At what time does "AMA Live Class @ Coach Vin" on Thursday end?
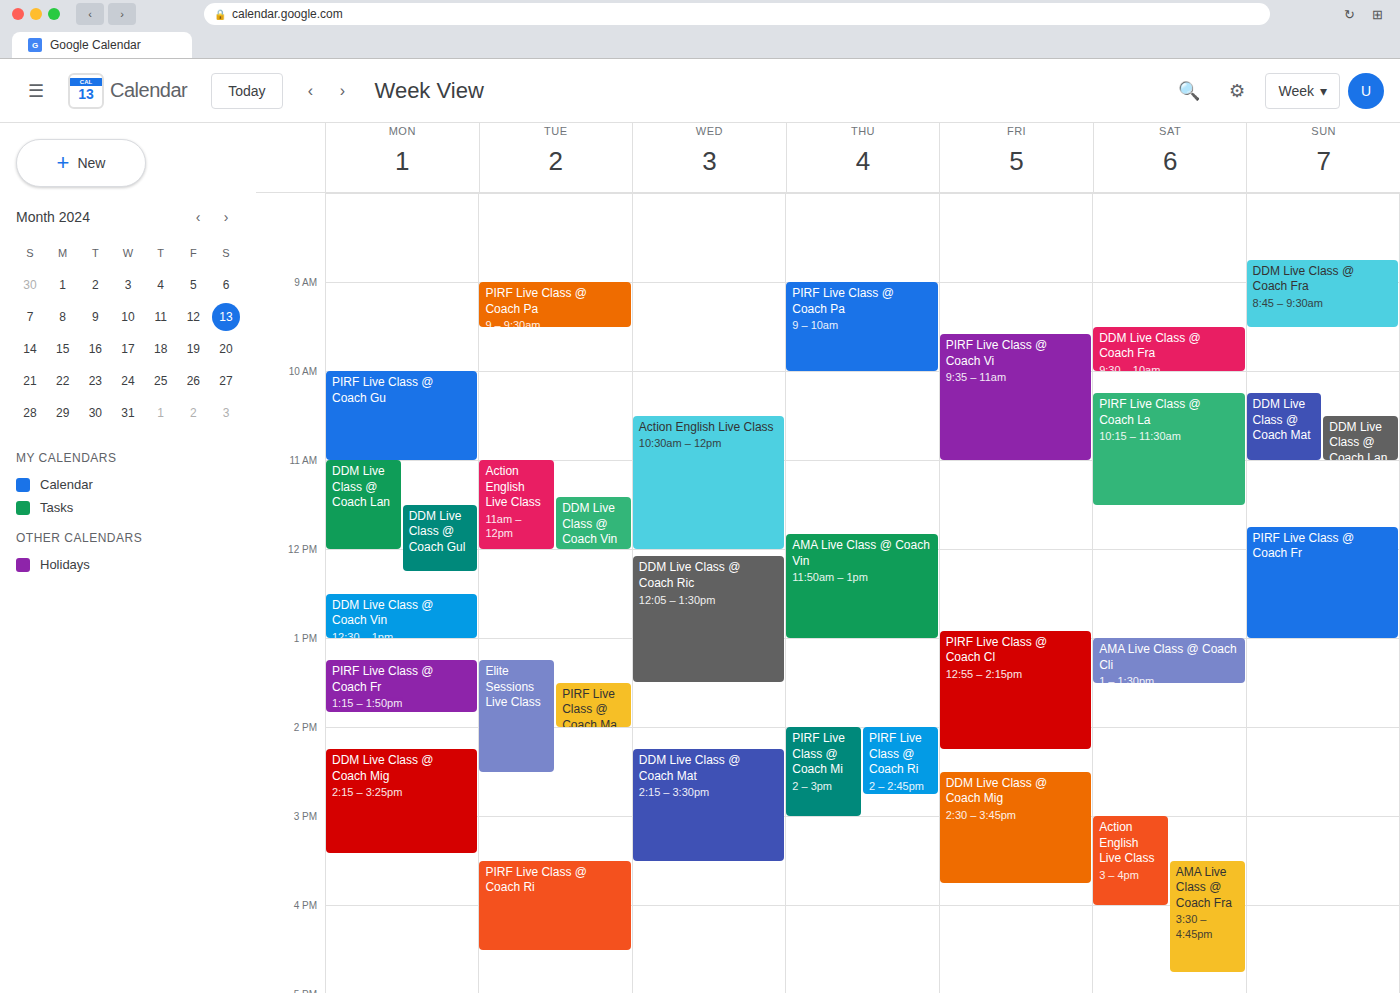
1:00 PM